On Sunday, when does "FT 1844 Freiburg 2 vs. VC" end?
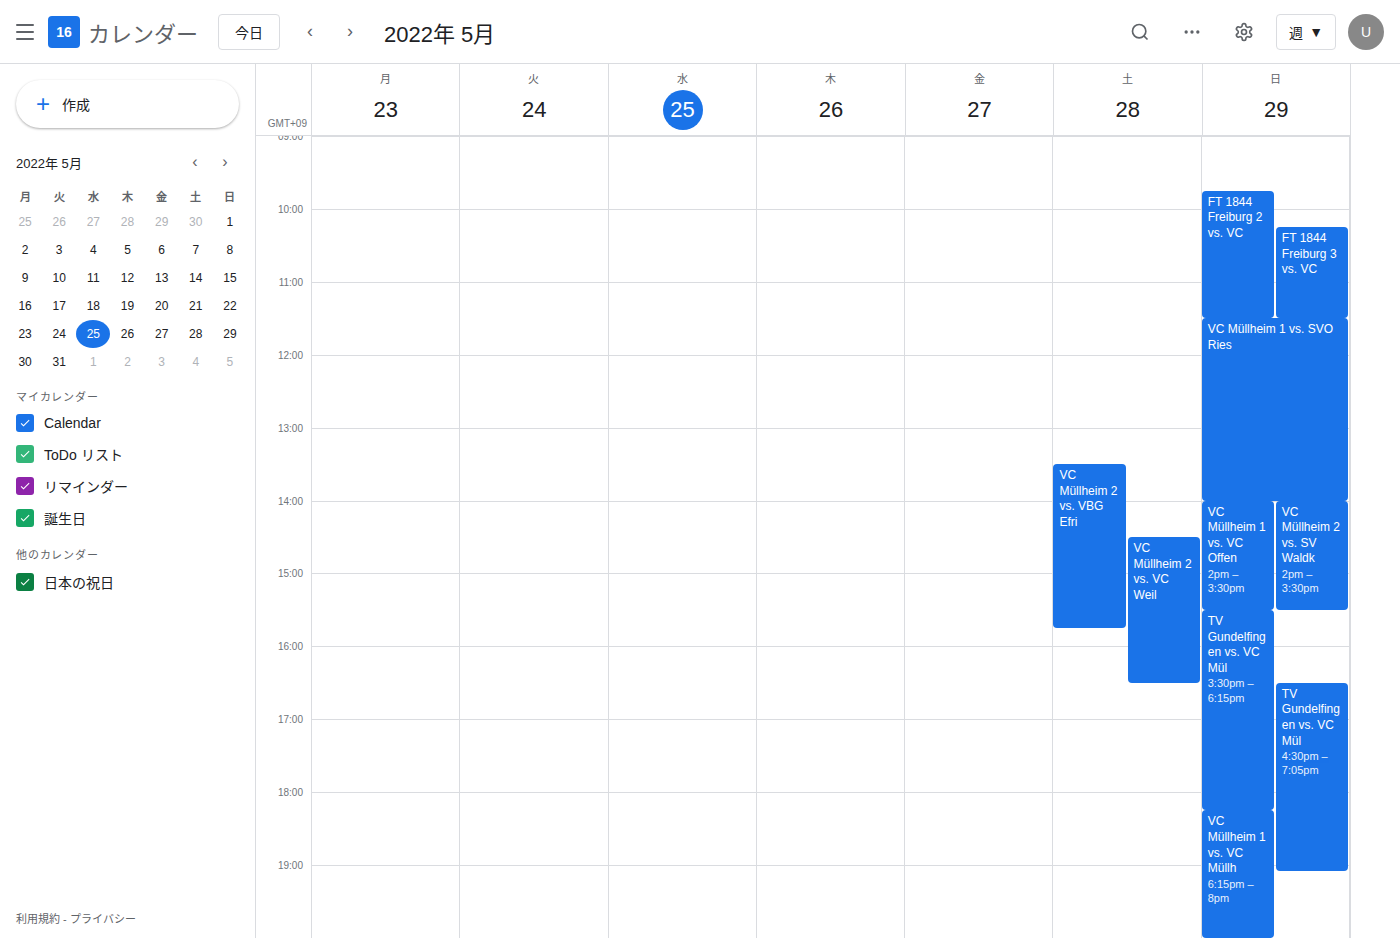
11:30 AM